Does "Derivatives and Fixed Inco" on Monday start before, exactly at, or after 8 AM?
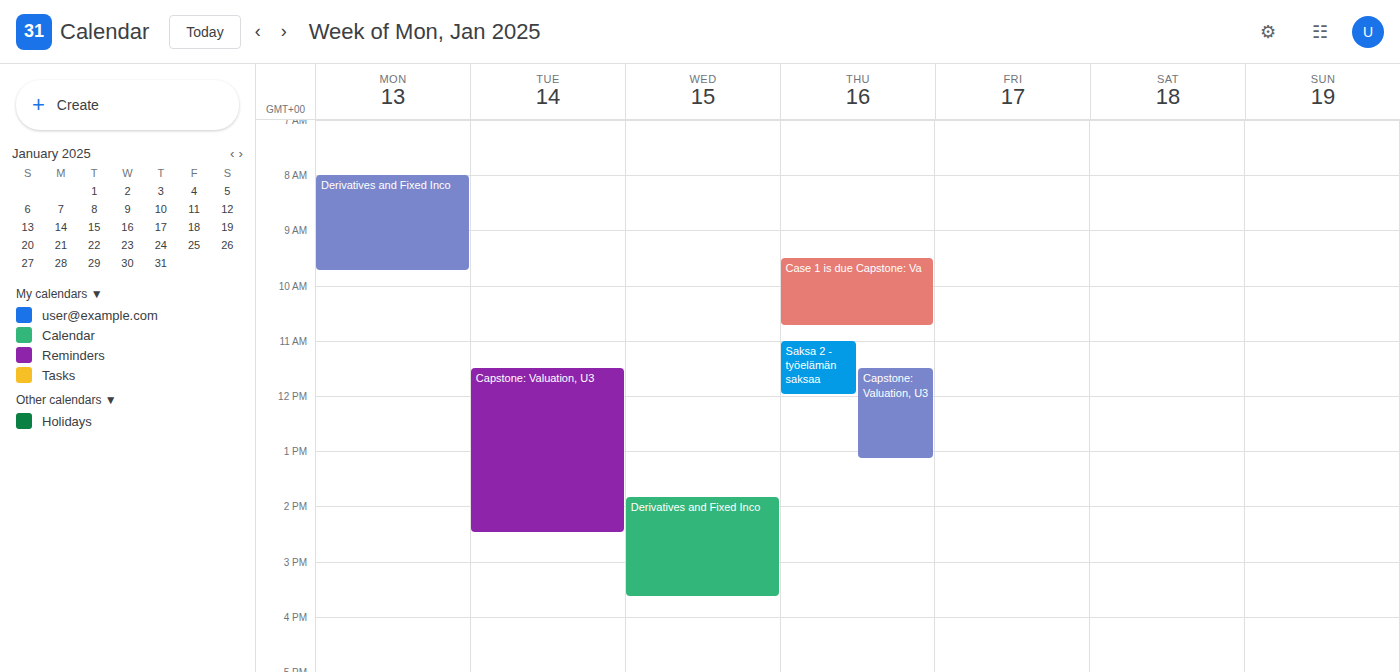
8:00 AM -- exactly at 8 AM, on the 8 AM line.